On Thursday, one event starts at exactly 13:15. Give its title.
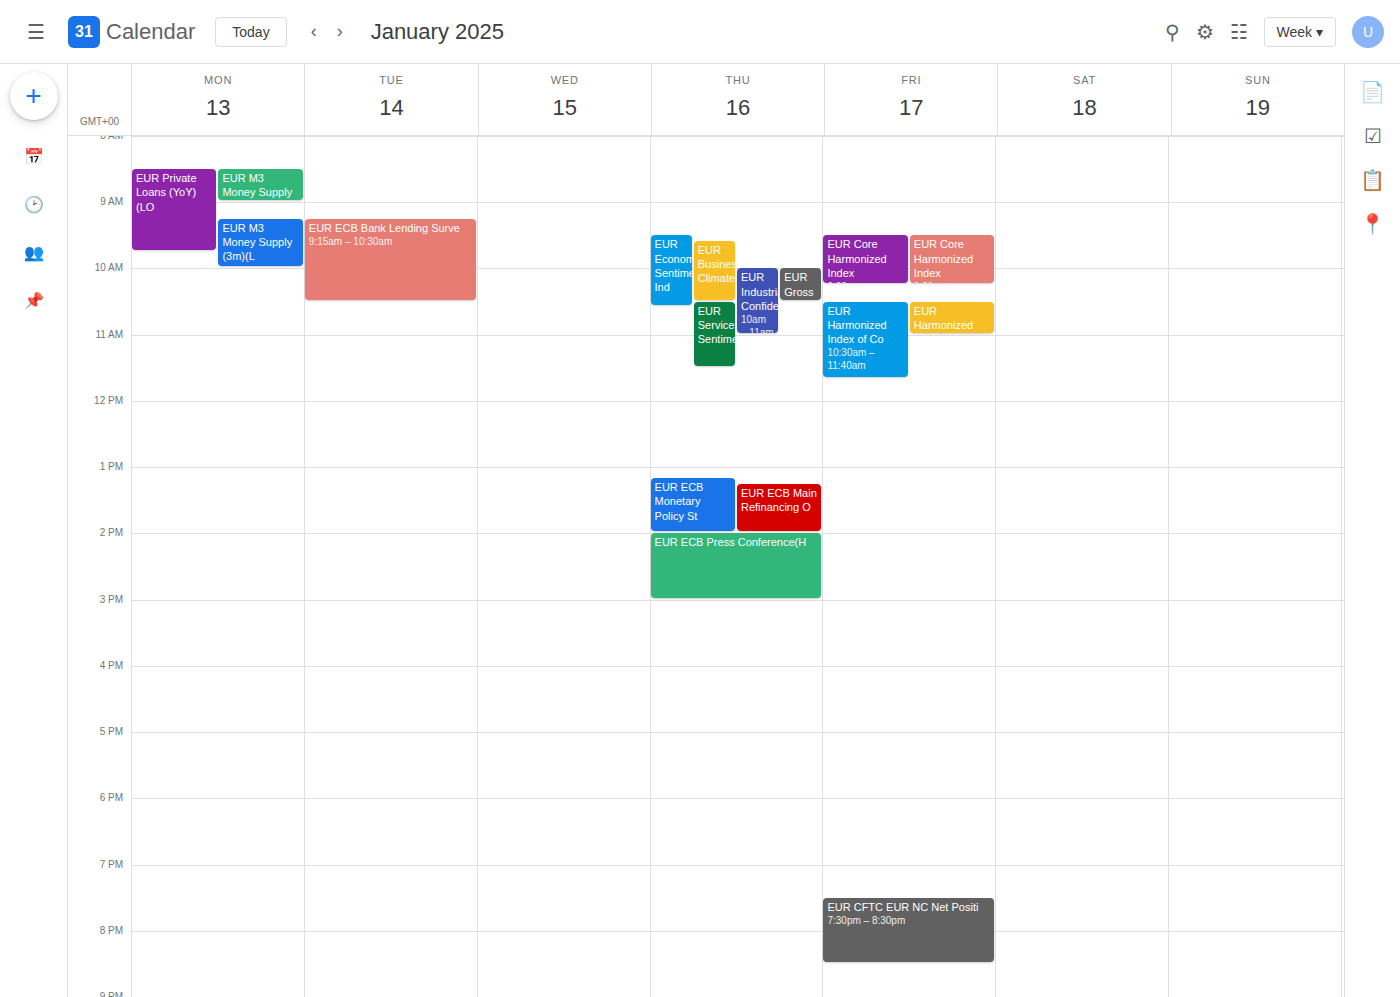
"EUR ECB Main Refinancing O"